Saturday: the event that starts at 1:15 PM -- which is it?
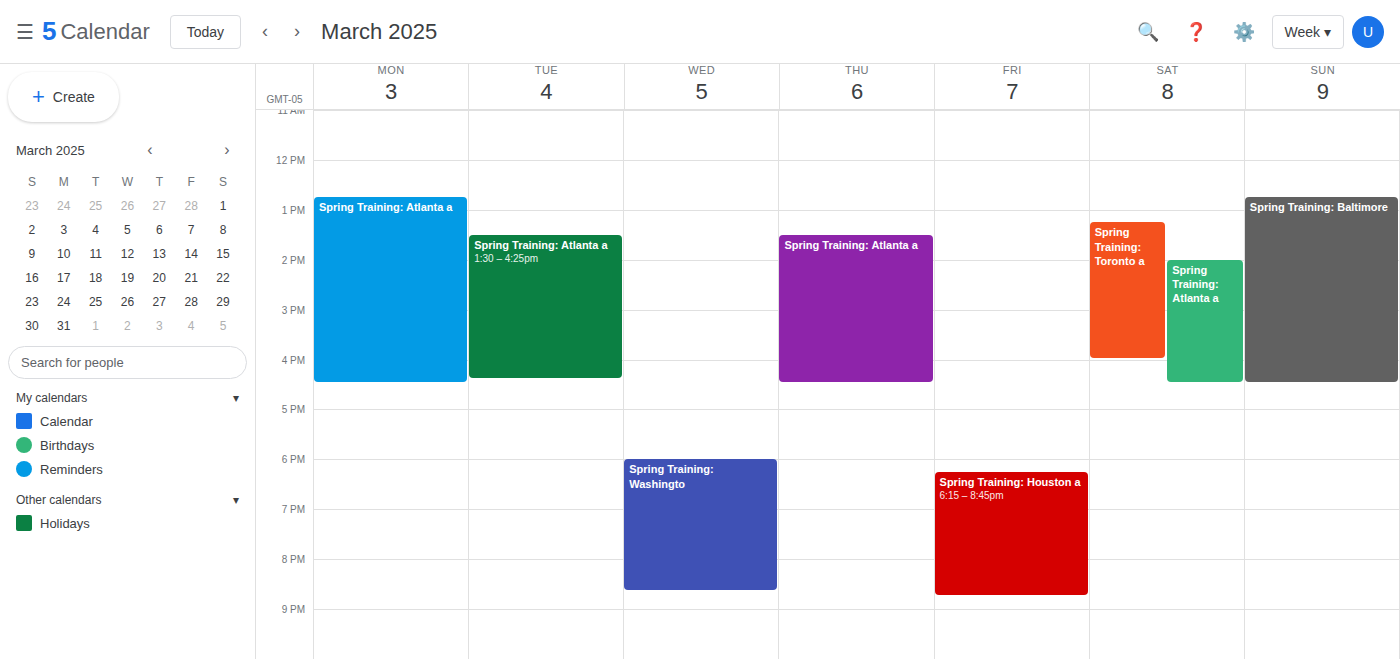
"Spring Training: Toronto a"